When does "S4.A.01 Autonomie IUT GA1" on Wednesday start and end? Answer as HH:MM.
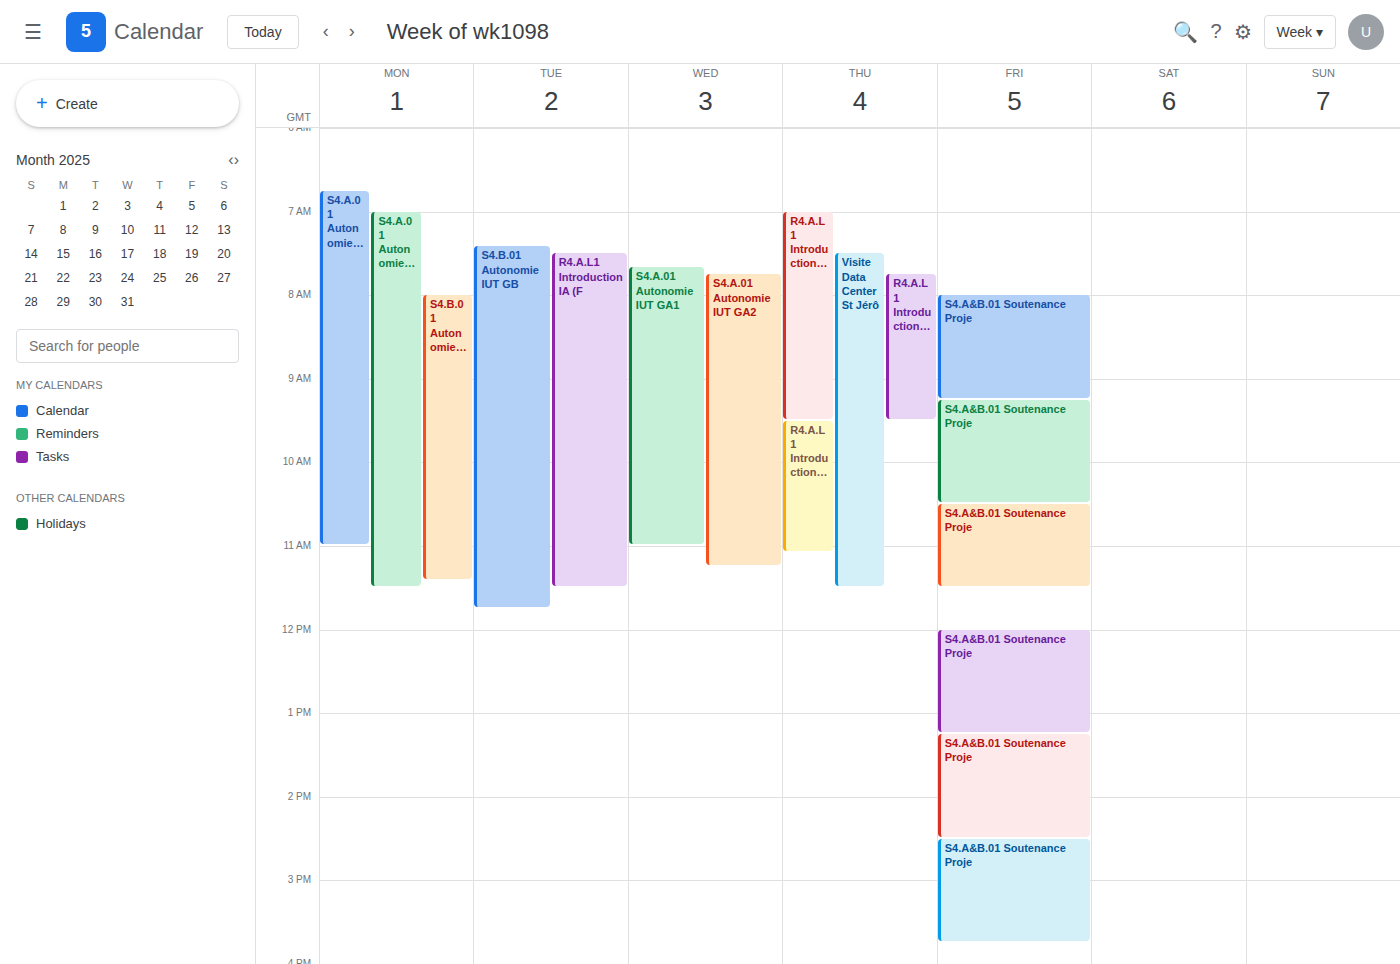
07:40 to 11:00